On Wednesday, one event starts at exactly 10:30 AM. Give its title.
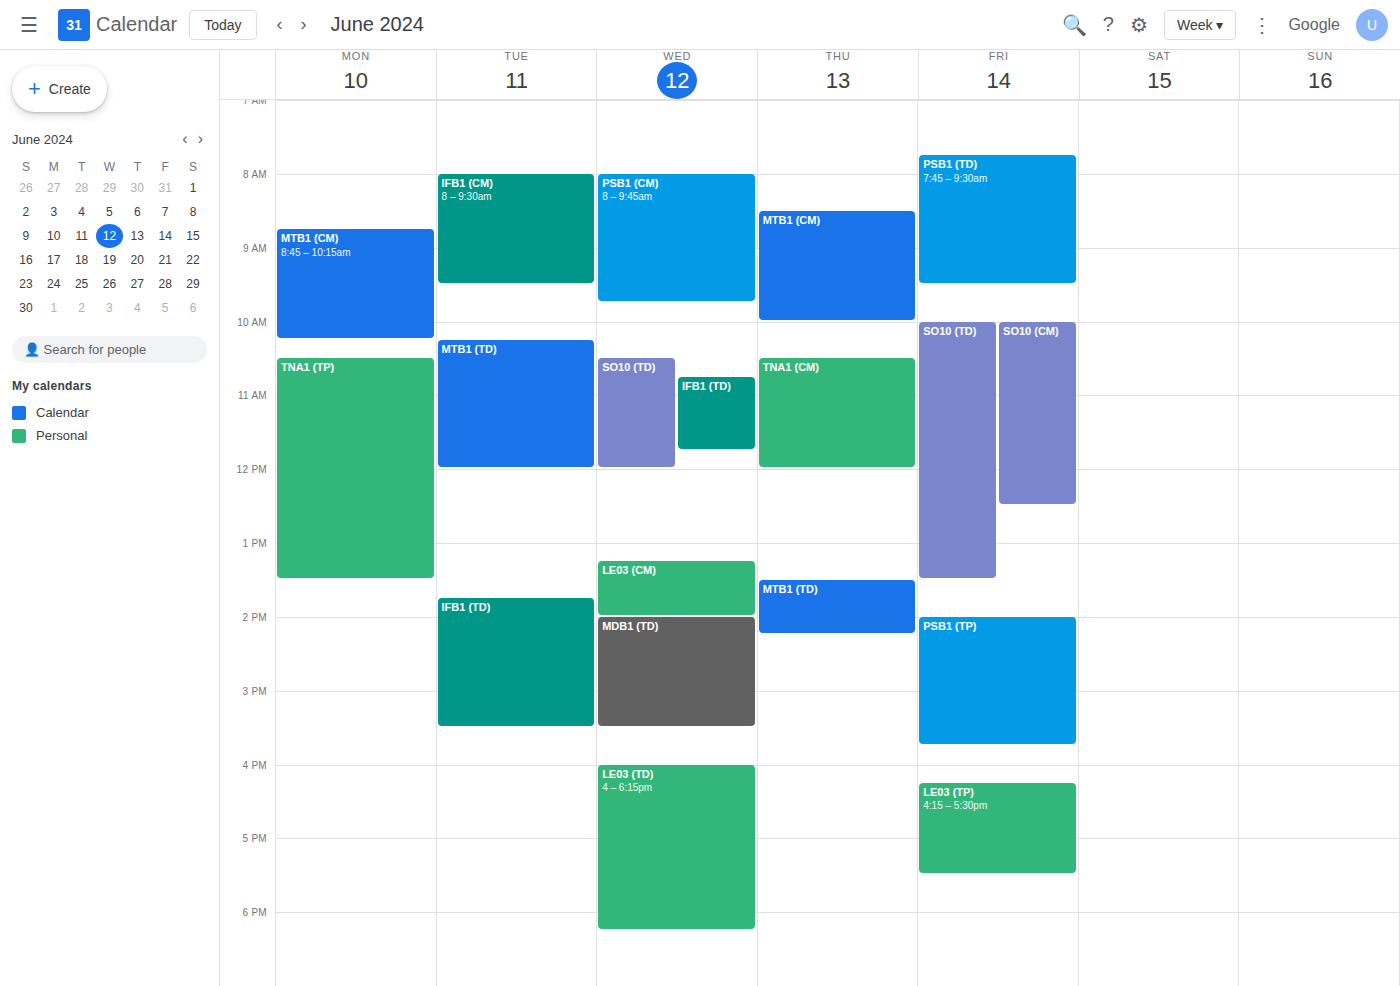
"SO10 (TD)"